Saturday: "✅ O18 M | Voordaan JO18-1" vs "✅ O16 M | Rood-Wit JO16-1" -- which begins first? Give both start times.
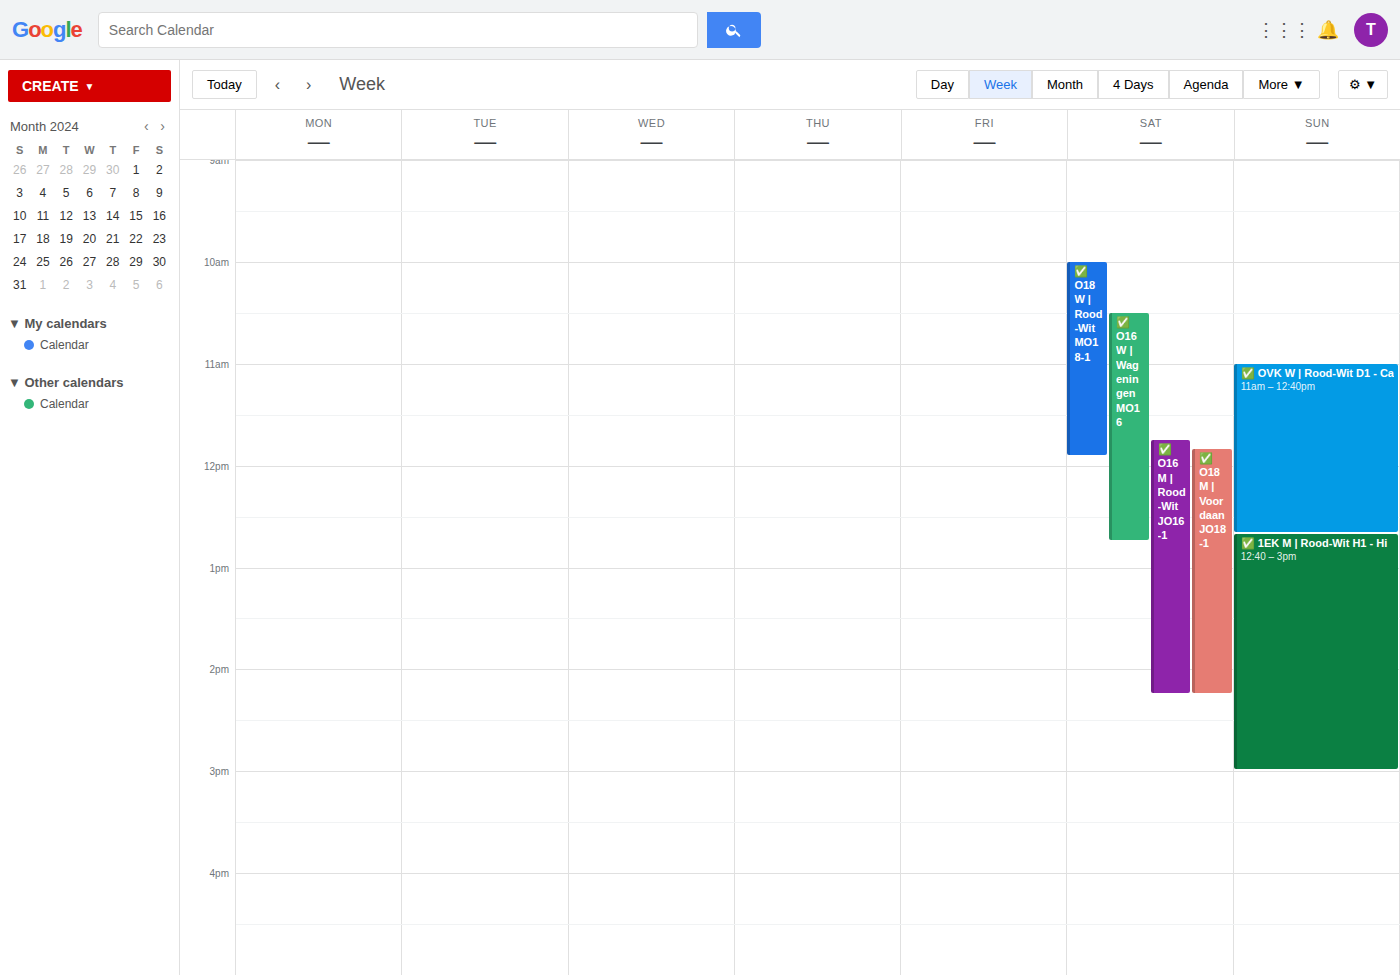
"✅ O16 M | Rood-Wit JO16-1" 11:45 AM; "✅ O18 M | Voordaan JO18-1" 11:50 AM.